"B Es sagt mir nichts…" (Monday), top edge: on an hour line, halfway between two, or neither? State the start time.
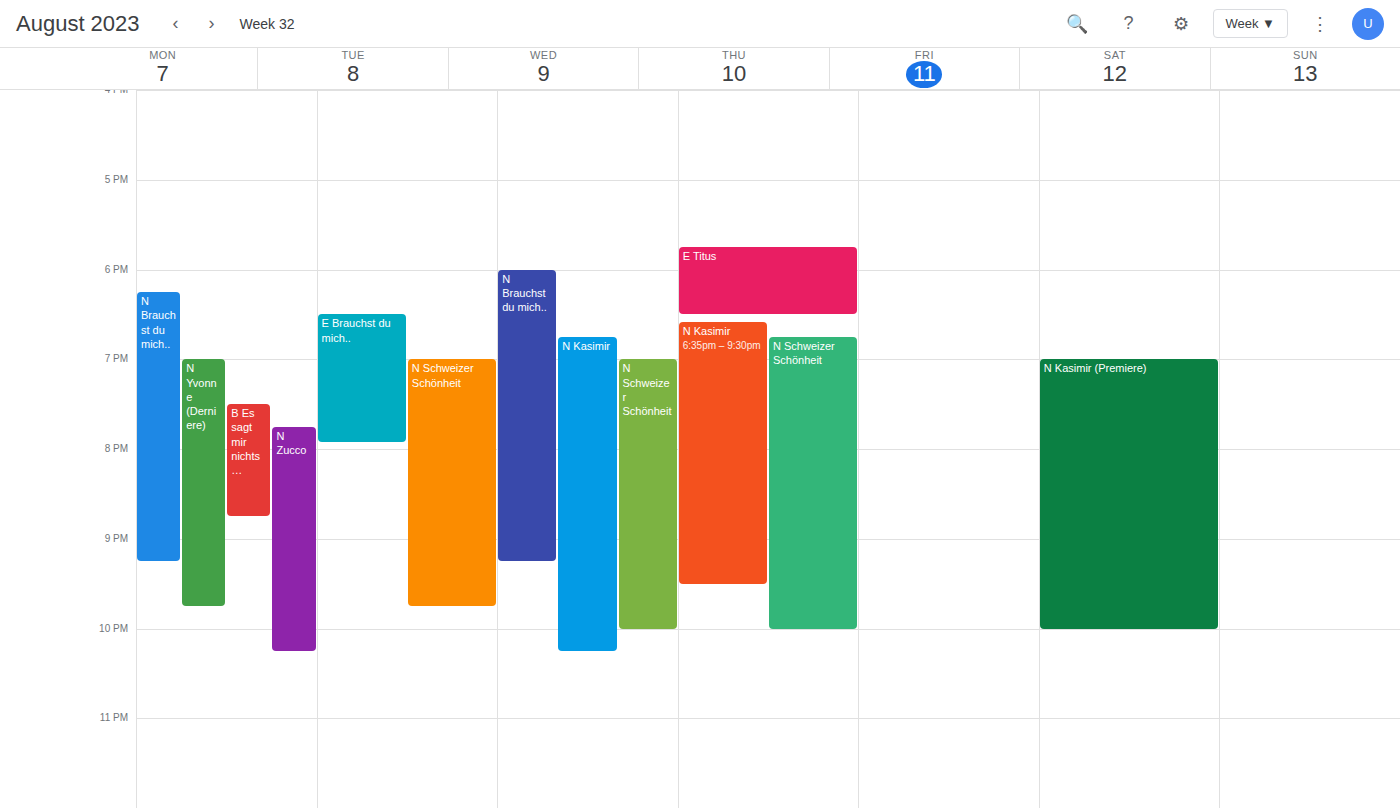
7:30 PM -- halfway between the 7 PM and 8 PM lines.